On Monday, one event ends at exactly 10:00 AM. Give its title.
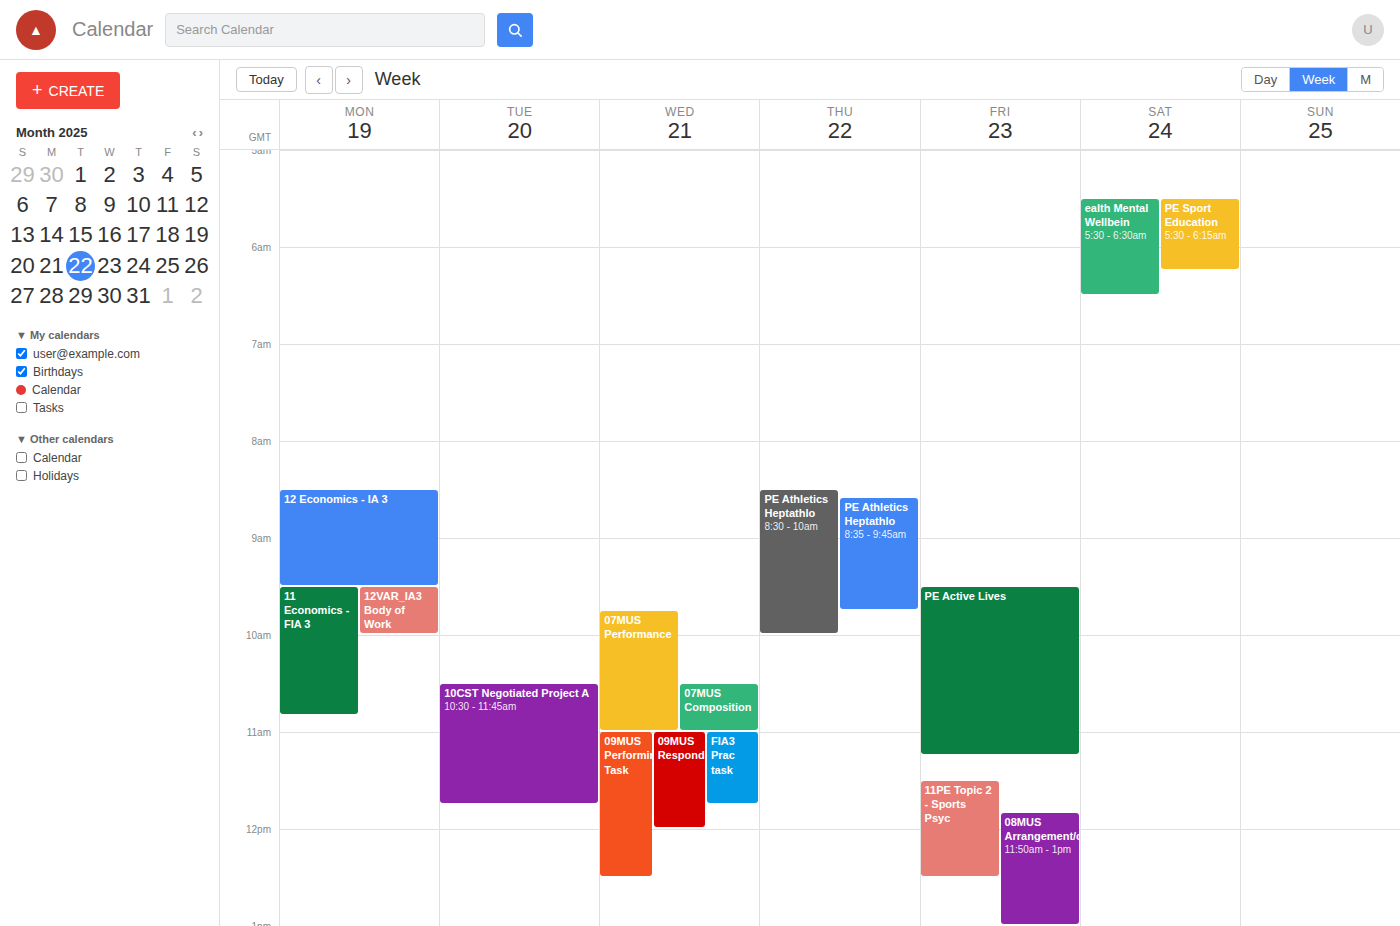
"12VAR_IA3 Body of Work"